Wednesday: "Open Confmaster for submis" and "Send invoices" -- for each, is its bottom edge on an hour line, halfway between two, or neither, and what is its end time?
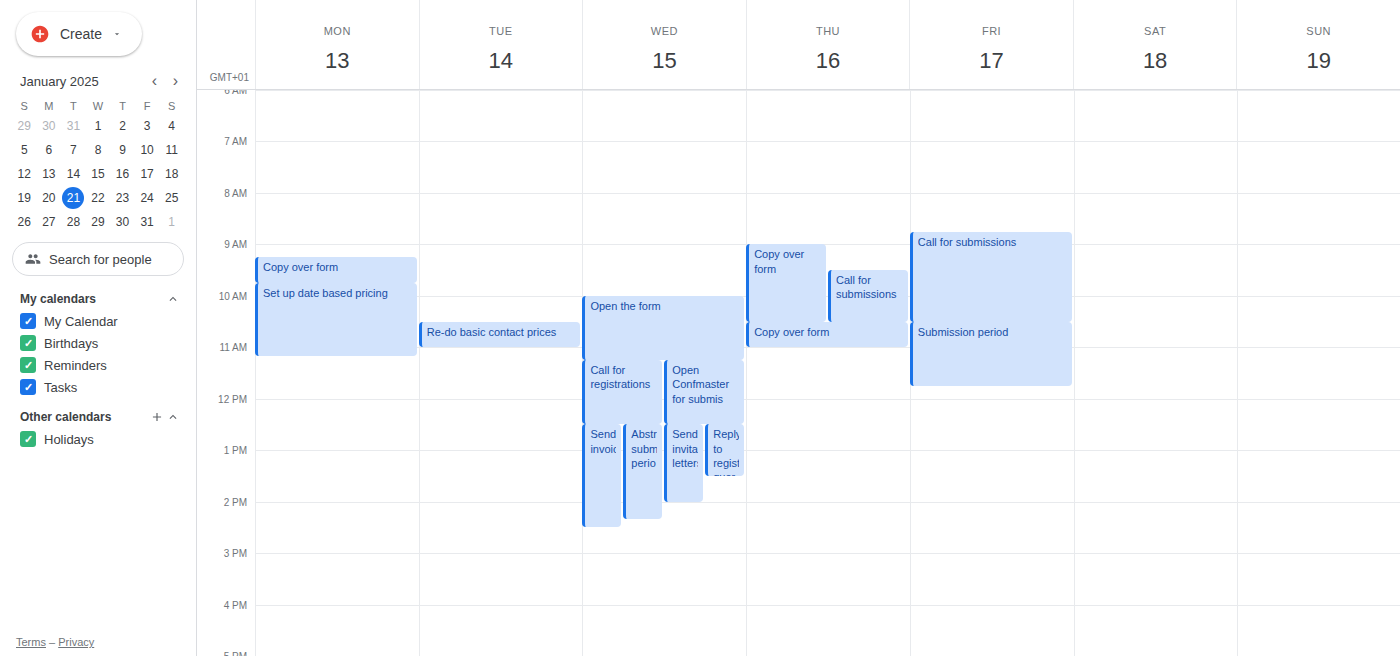
"Open Confmaster for submis": 12:30 PM, halfway between the 12 PM and 1 PM lines. "Send invoices": 2:30 PM, halfway between the 2 PM and 3 PM lines.